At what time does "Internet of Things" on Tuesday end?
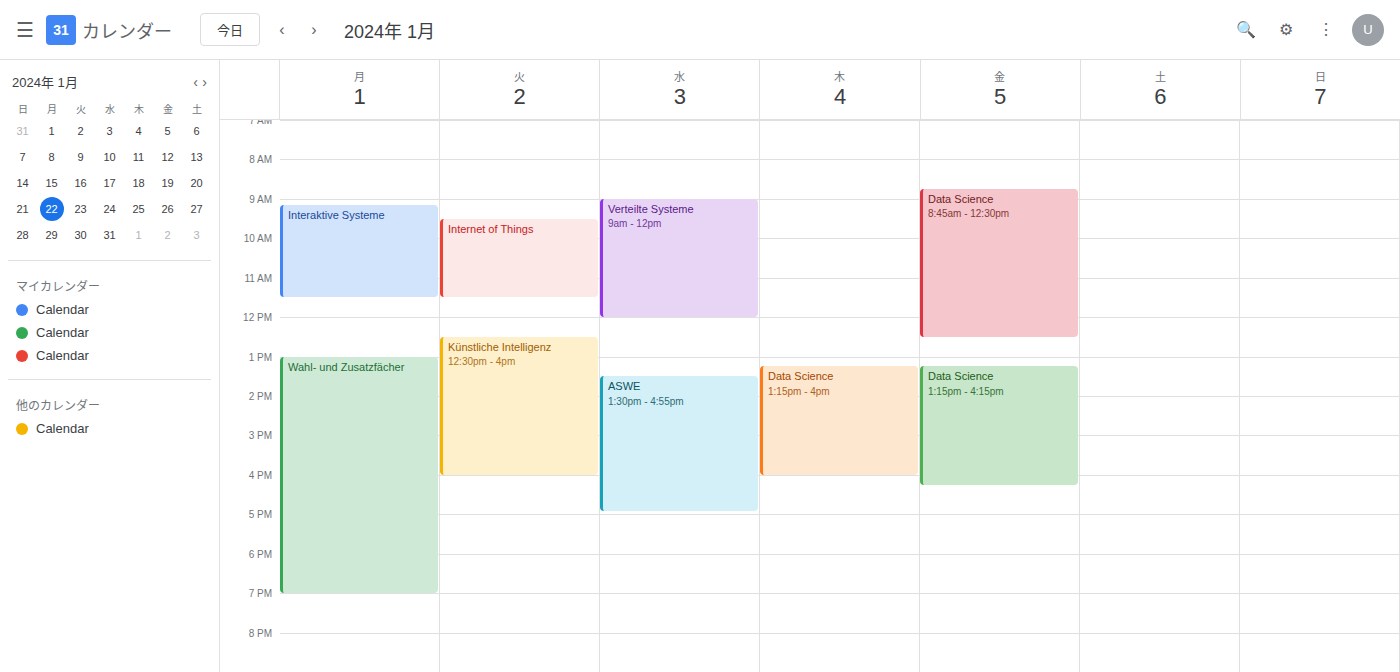
11:30 AM